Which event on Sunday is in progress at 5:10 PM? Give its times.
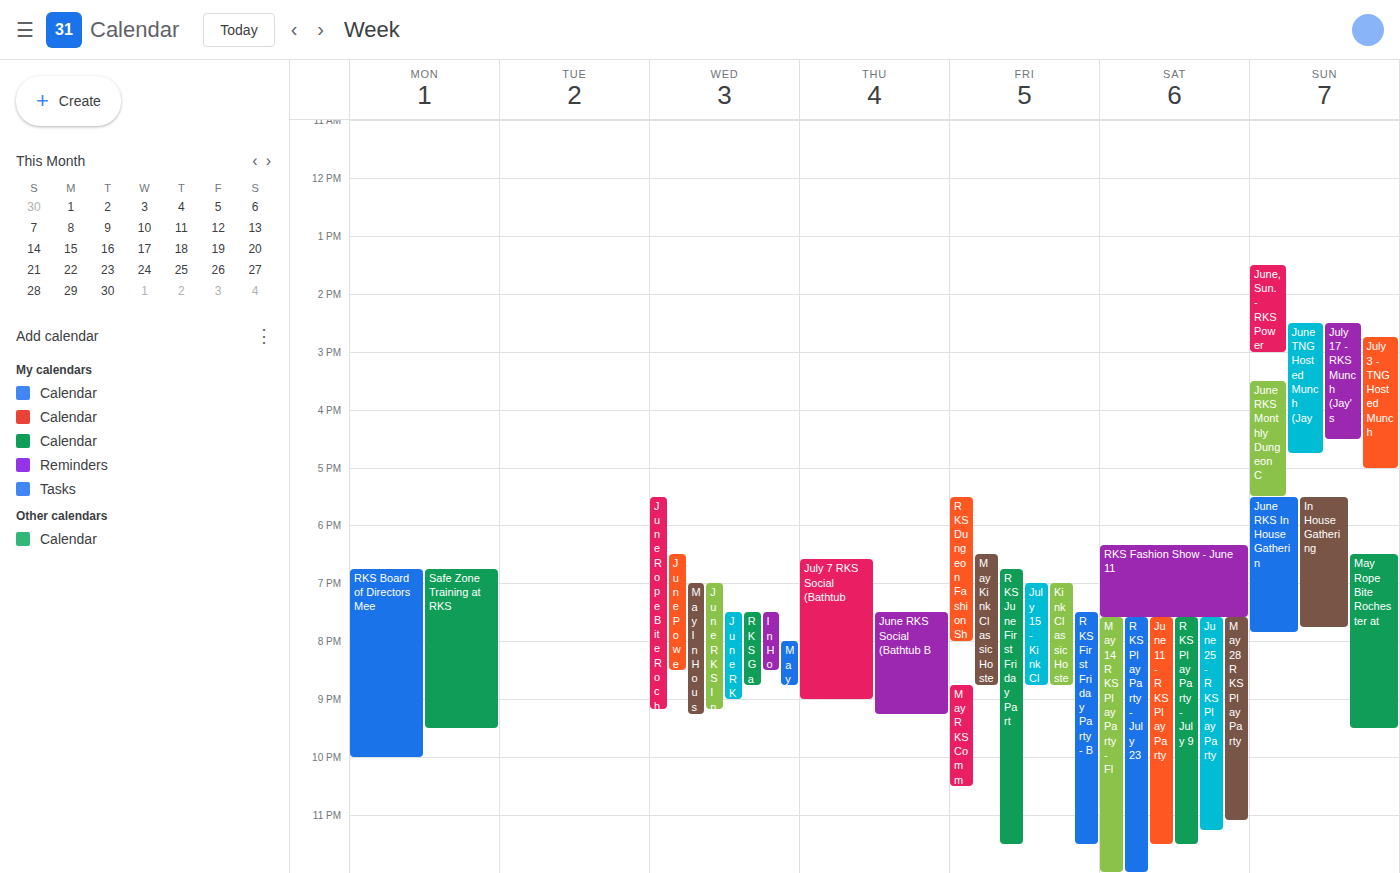
"June RKS Monthly Dungeon C", 3:30 PM to 5:30 PM